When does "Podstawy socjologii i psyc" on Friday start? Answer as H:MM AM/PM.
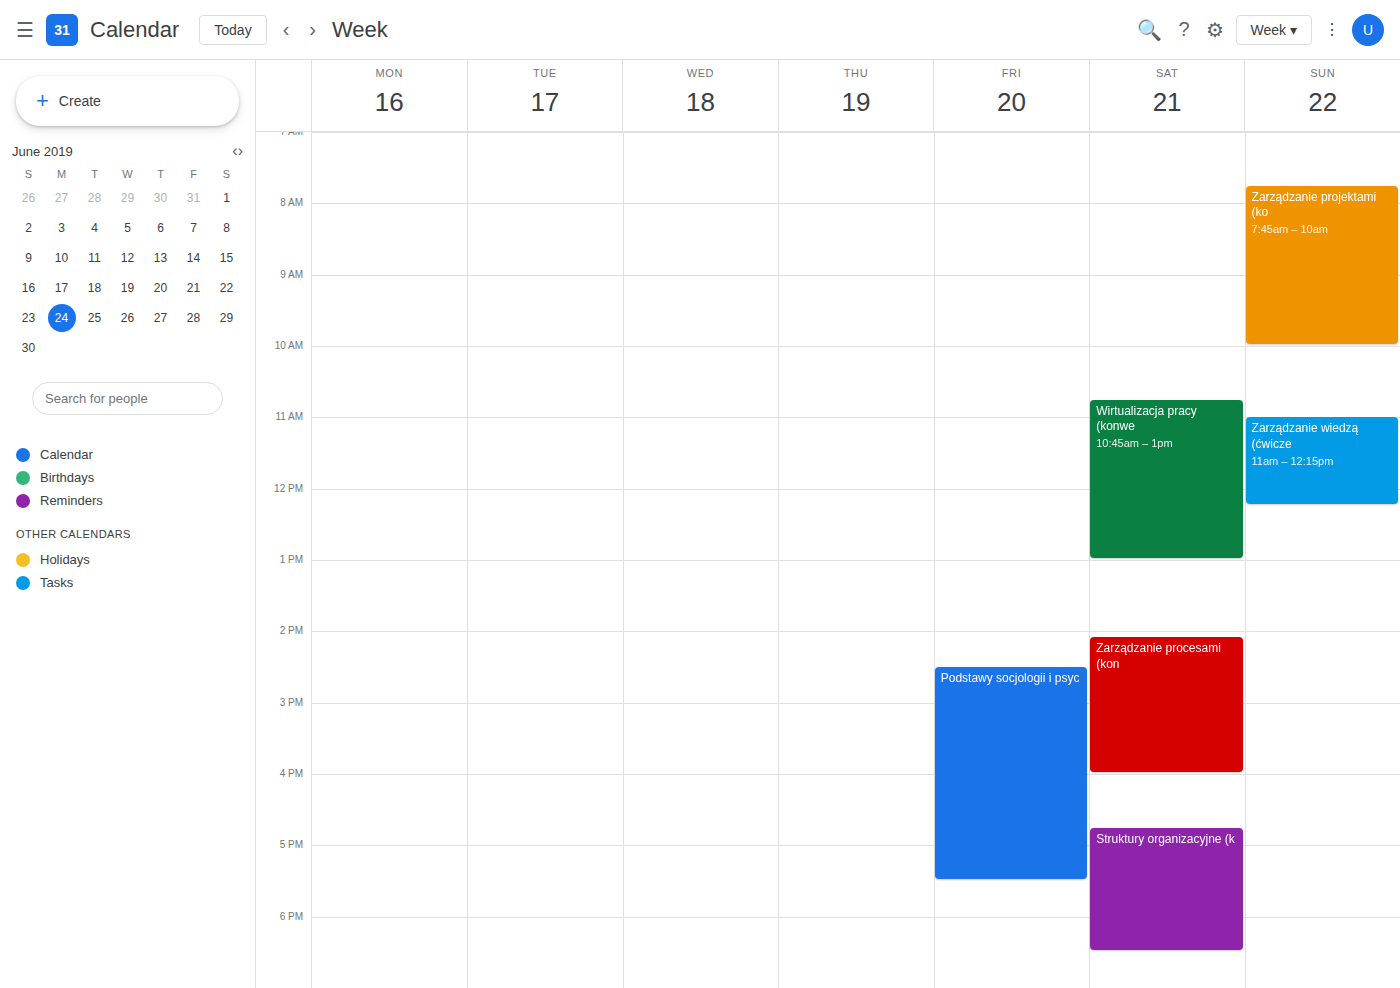
2:30 PM